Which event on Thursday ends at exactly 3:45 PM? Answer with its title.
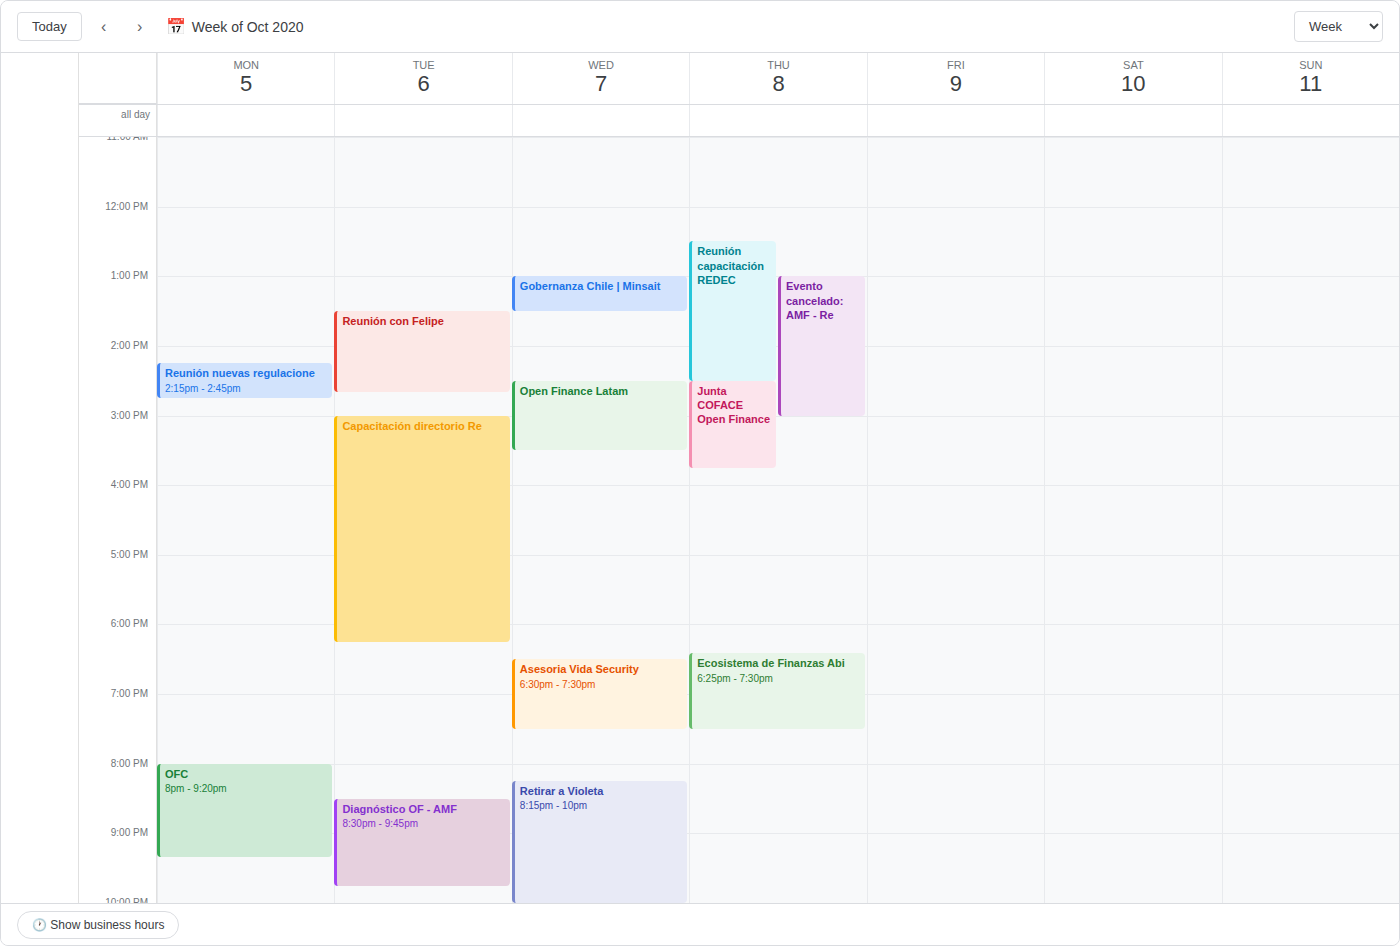
"Junta COFACE Open Finance"